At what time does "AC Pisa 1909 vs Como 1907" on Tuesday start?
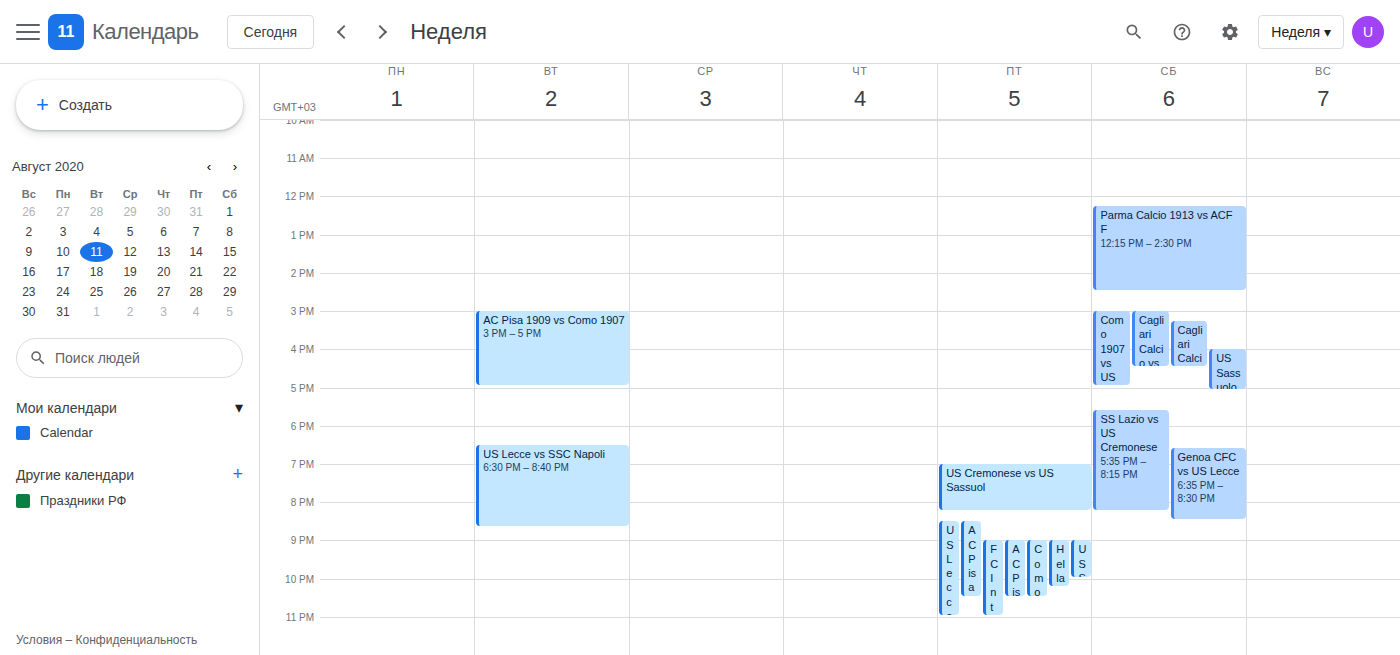
15:00